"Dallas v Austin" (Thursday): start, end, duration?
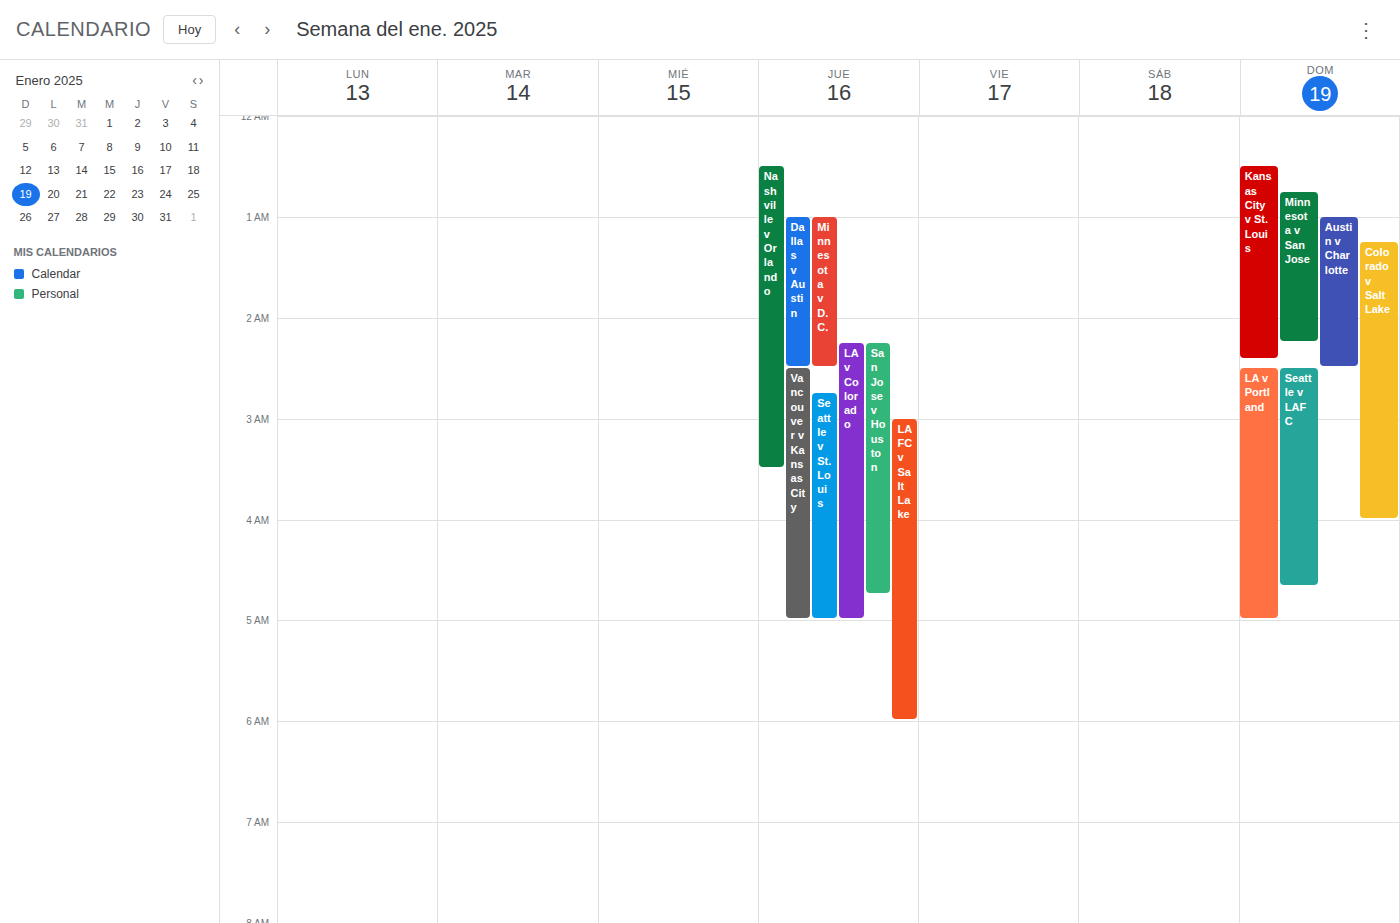
1:00 AM to 2:30 AM, 1 hour 30 minutes